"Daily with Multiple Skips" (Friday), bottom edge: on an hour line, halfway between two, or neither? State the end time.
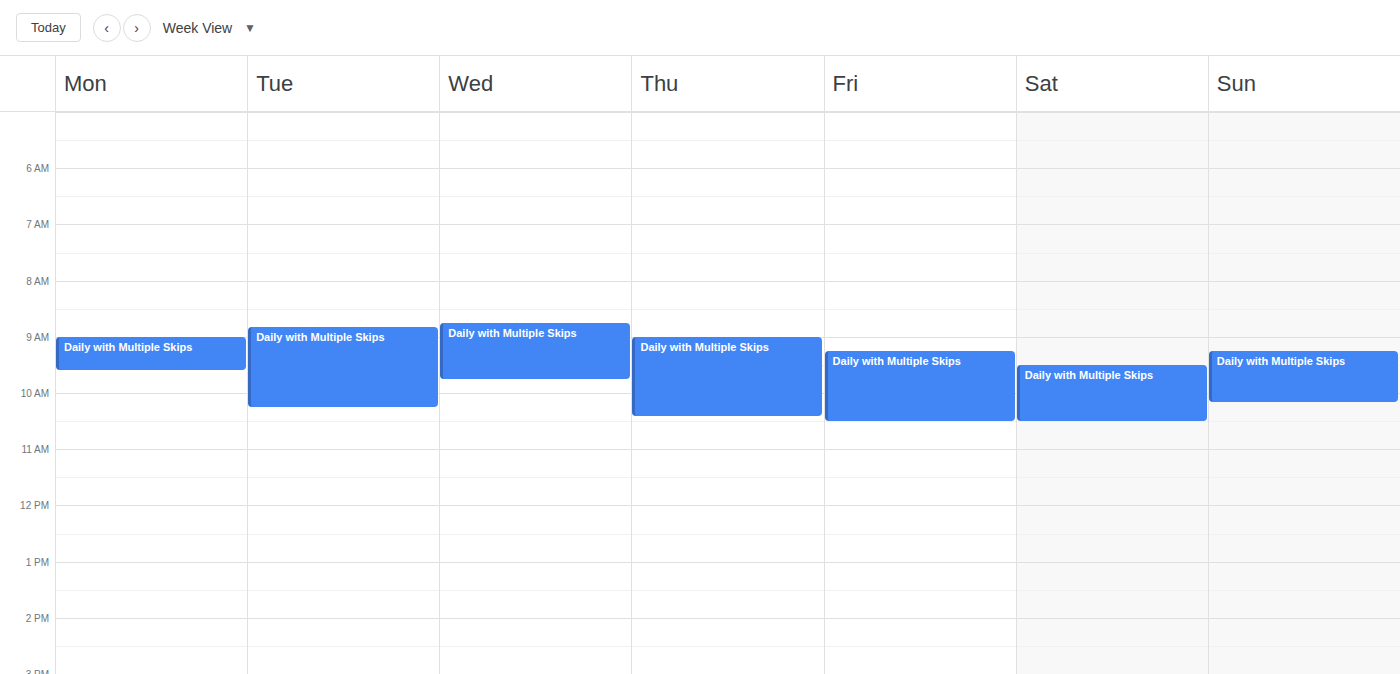
10:30 -- halfway between the 10:00 and 11:00 lines.